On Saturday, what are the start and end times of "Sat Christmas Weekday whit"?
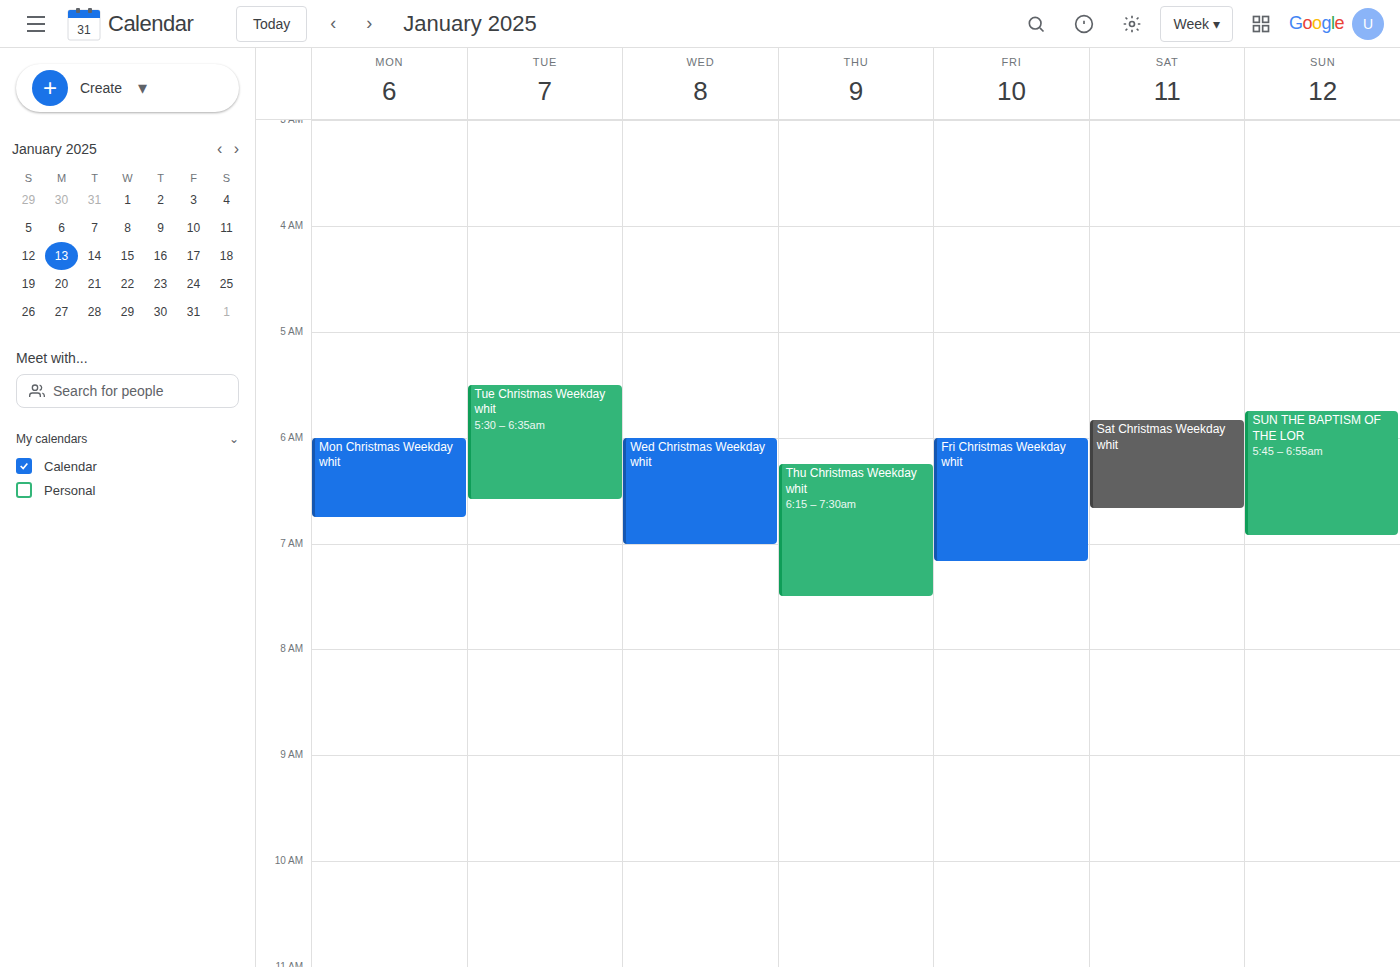
5:50 AM to 6:40 AM